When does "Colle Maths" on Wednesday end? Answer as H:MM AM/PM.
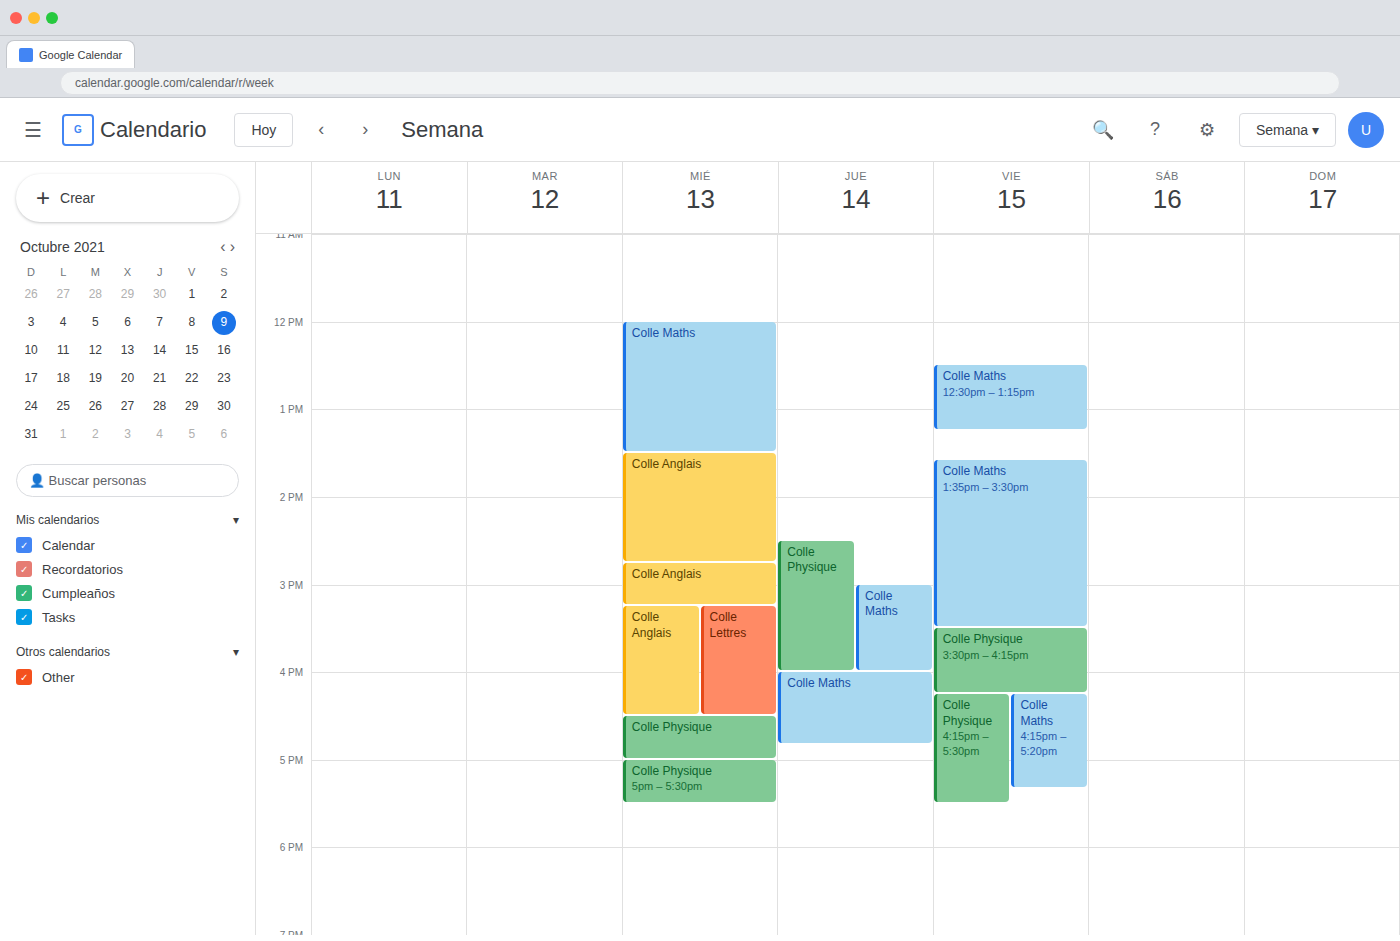
1:30 PM